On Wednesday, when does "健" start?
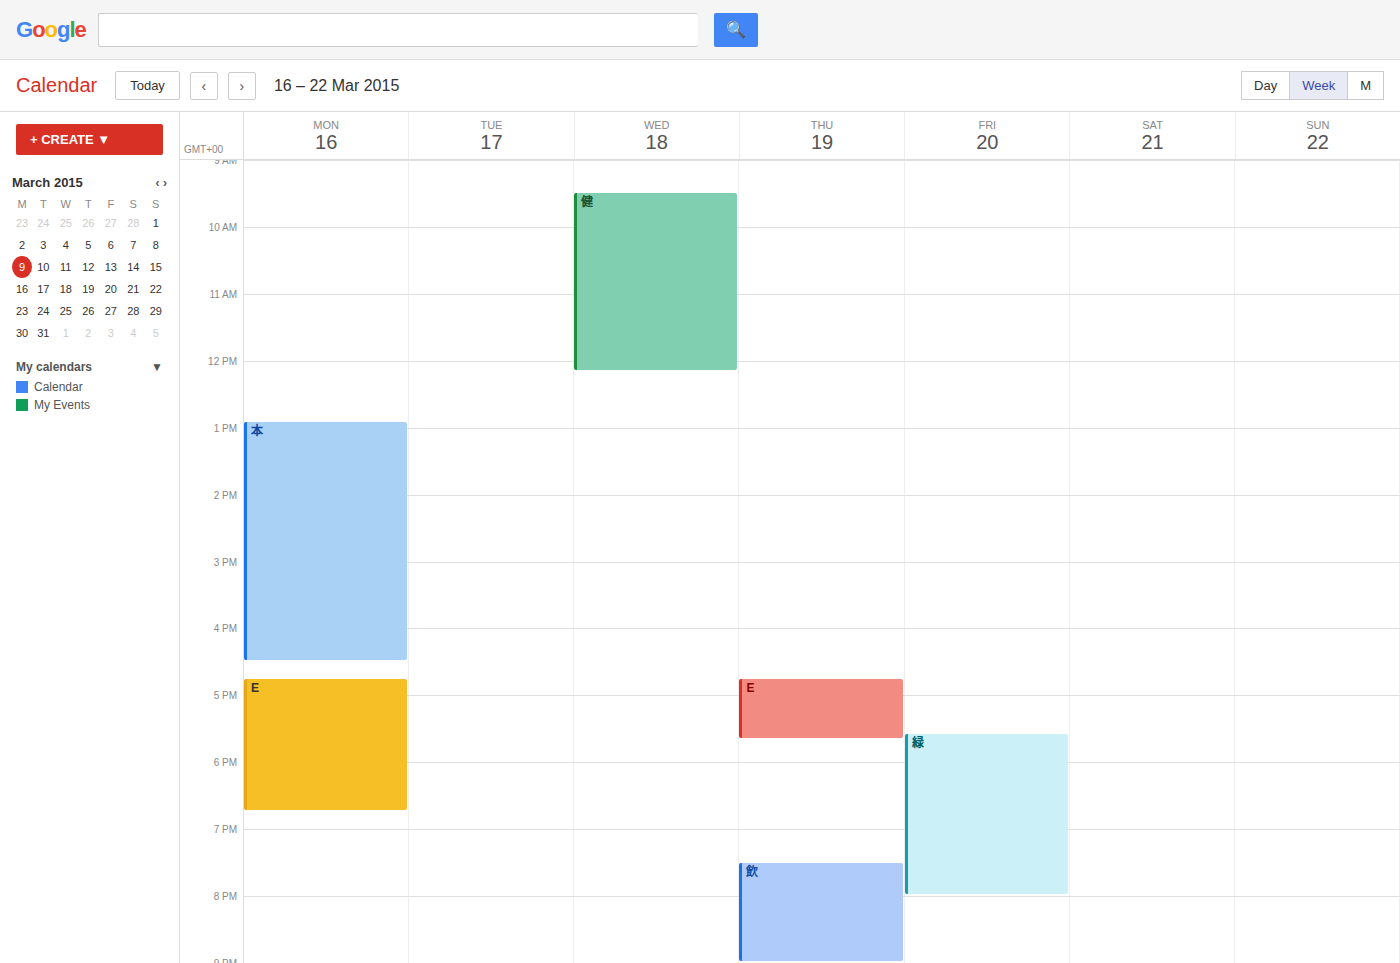
9:30 AM